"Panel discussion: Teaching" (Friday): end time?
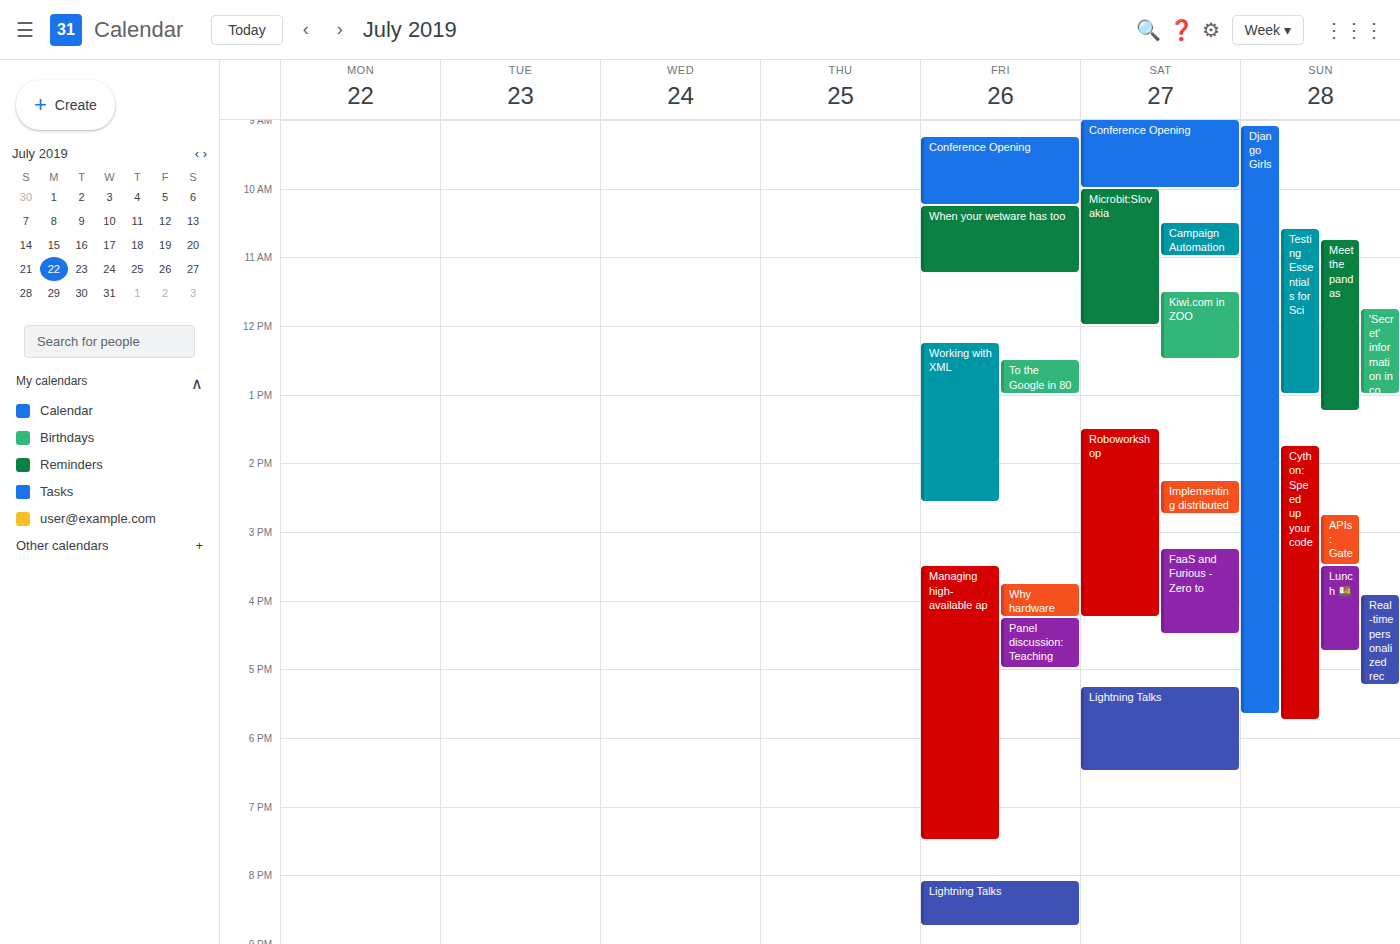
5:00 PM